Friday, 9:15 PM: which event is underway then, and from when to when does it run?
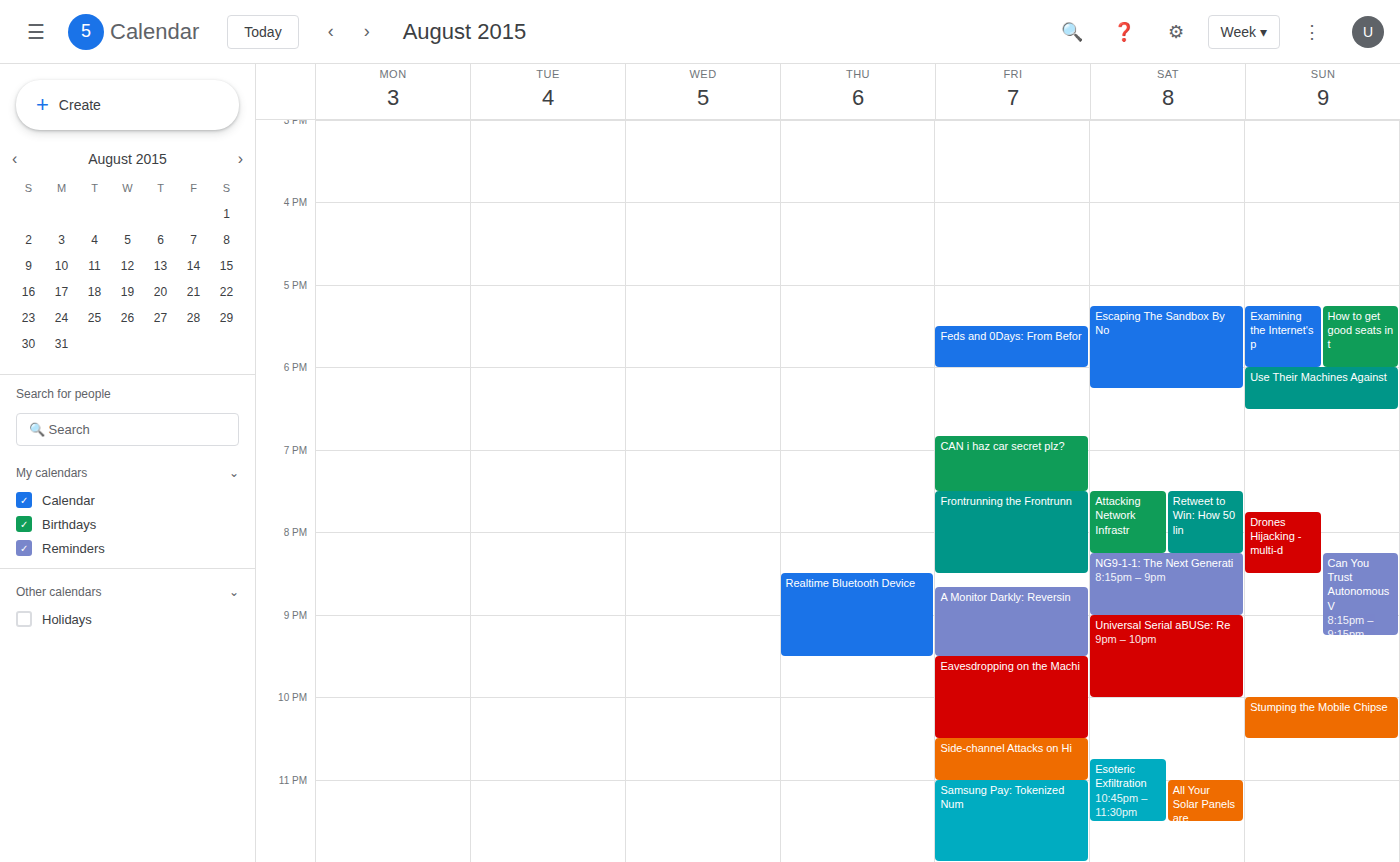
"A Monitor Darkly: Reversin", 8:40 PM to 9:30 PM